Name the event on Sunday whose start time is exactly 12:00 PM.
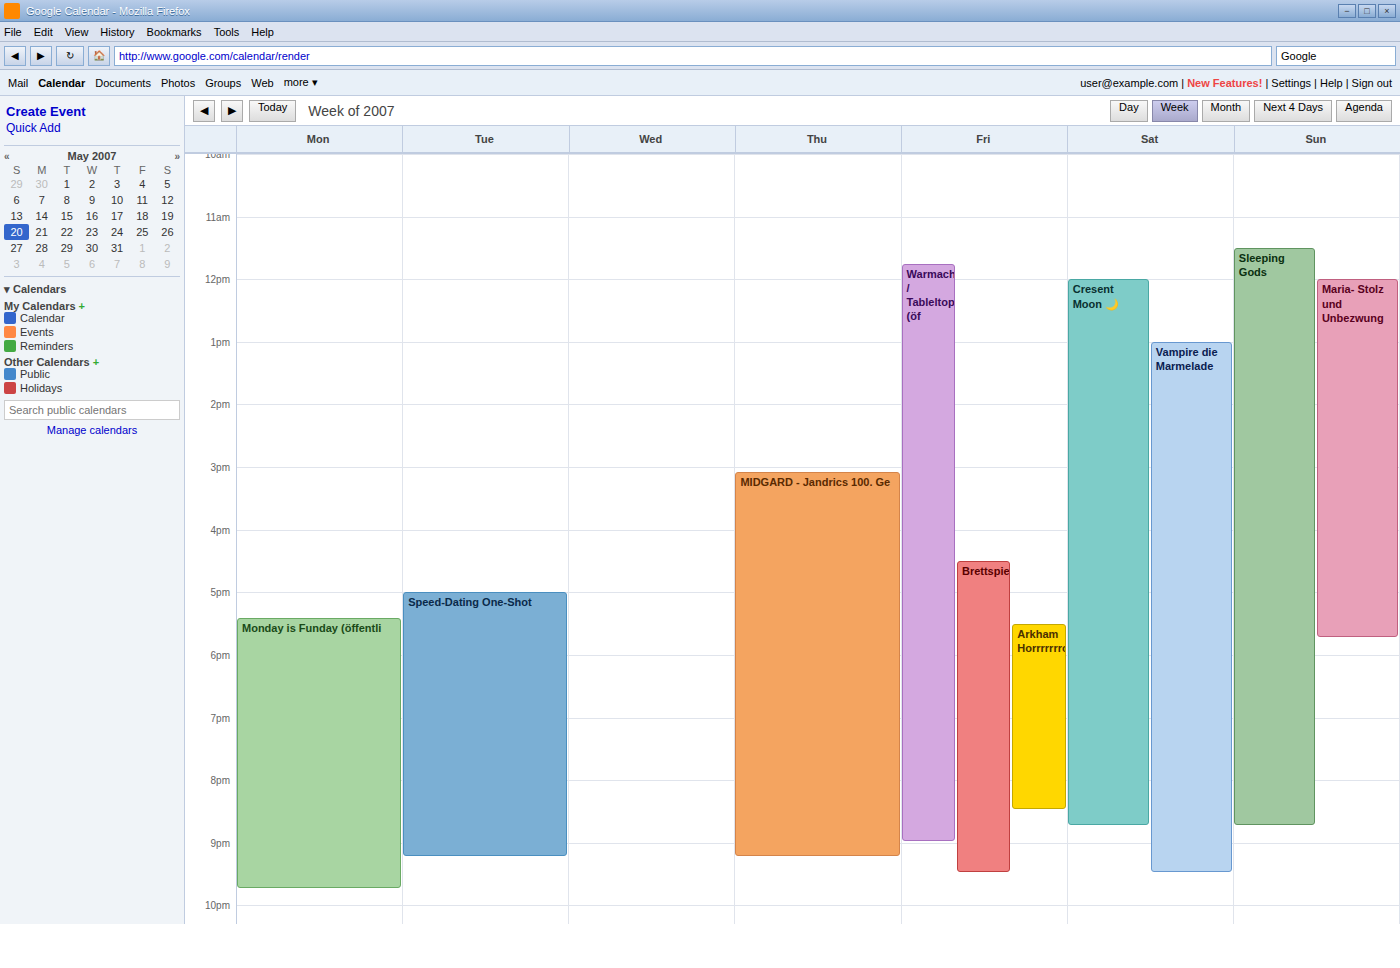
"Maria- Stolz und Unbezwung"